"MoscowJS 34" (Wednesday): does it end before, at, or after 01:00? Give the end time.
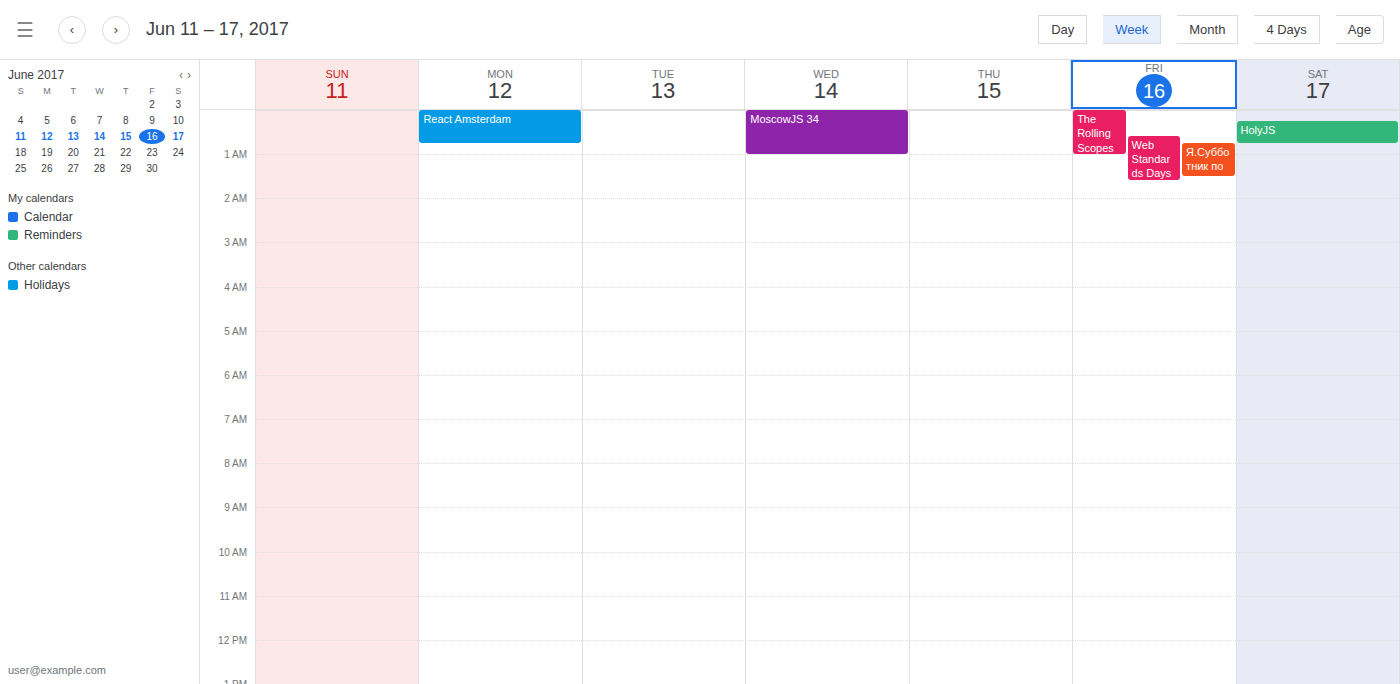
01:00 -- exactly at 01:00, on the 01:00 line.